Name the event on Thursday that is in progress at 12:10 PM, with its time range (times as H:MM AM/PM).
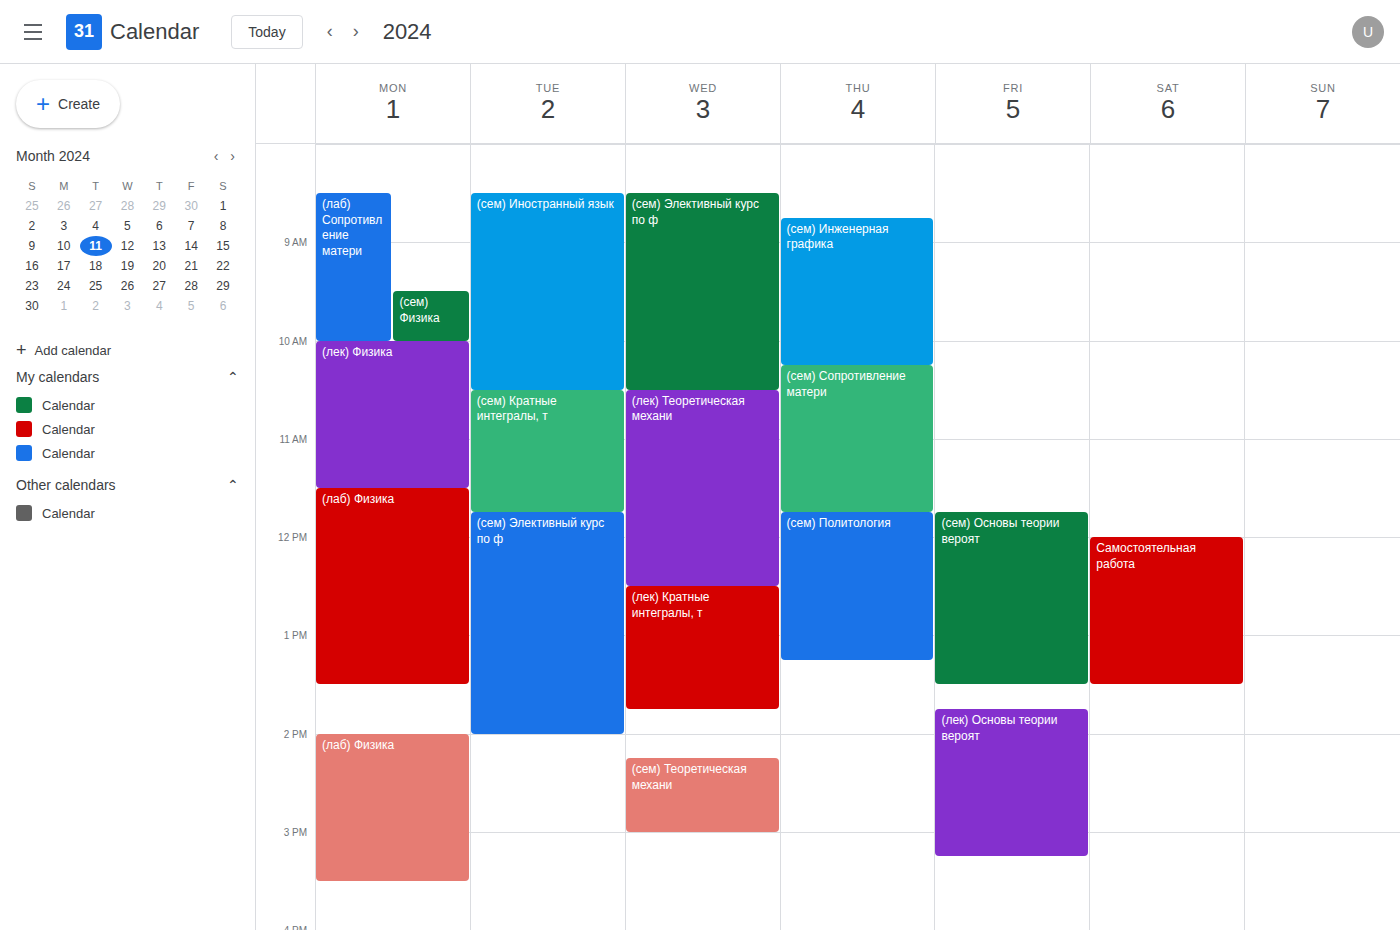
"(сем) Политология", 11:45 AM to 1:15 PM